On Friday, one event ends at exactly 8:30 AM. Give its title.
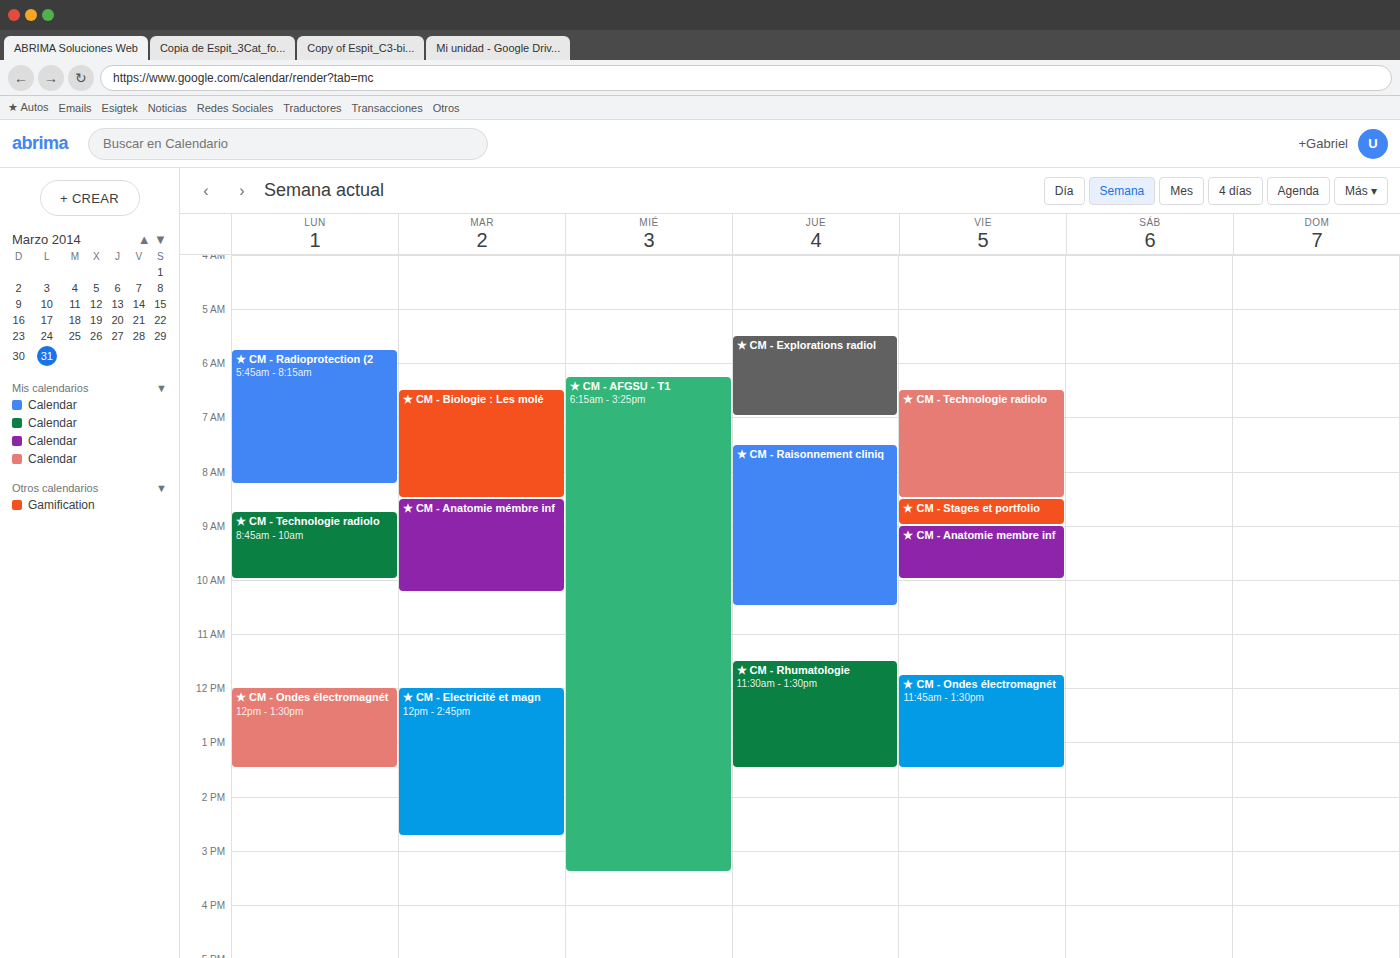
"★ CM - Technologie radiolo"